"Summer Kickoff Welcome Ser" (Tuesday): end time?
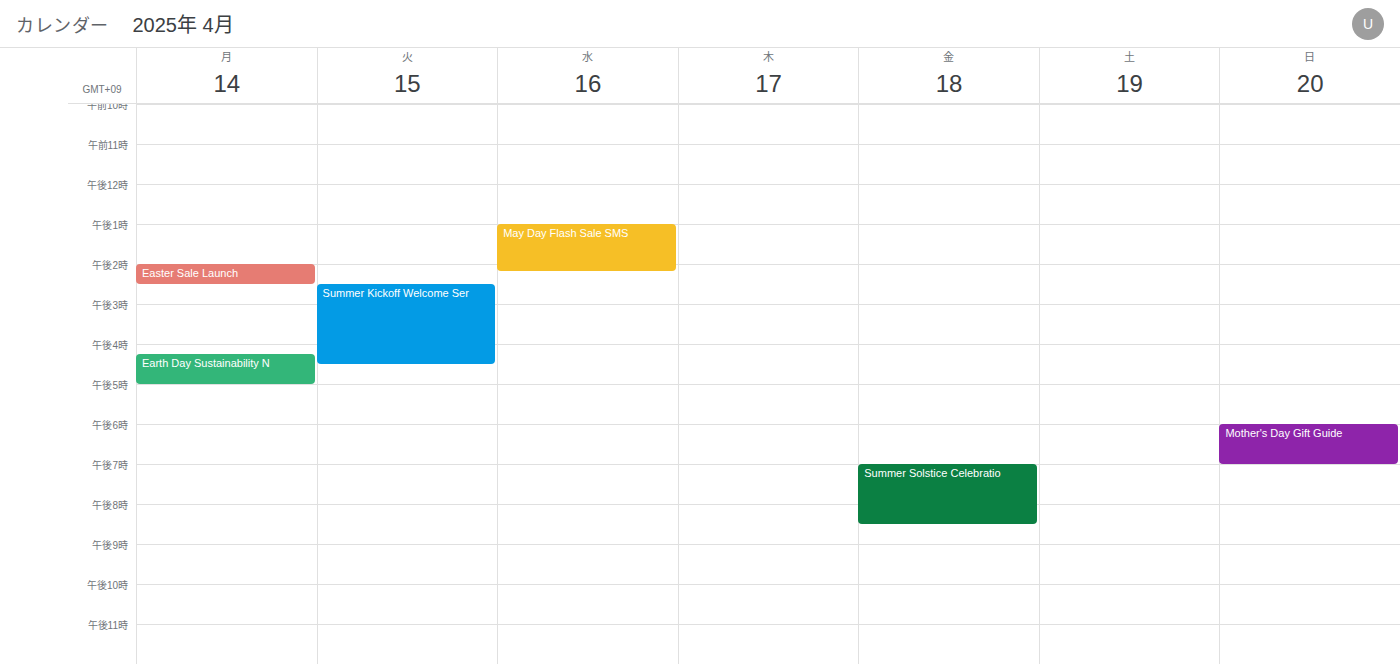
4:30 PM